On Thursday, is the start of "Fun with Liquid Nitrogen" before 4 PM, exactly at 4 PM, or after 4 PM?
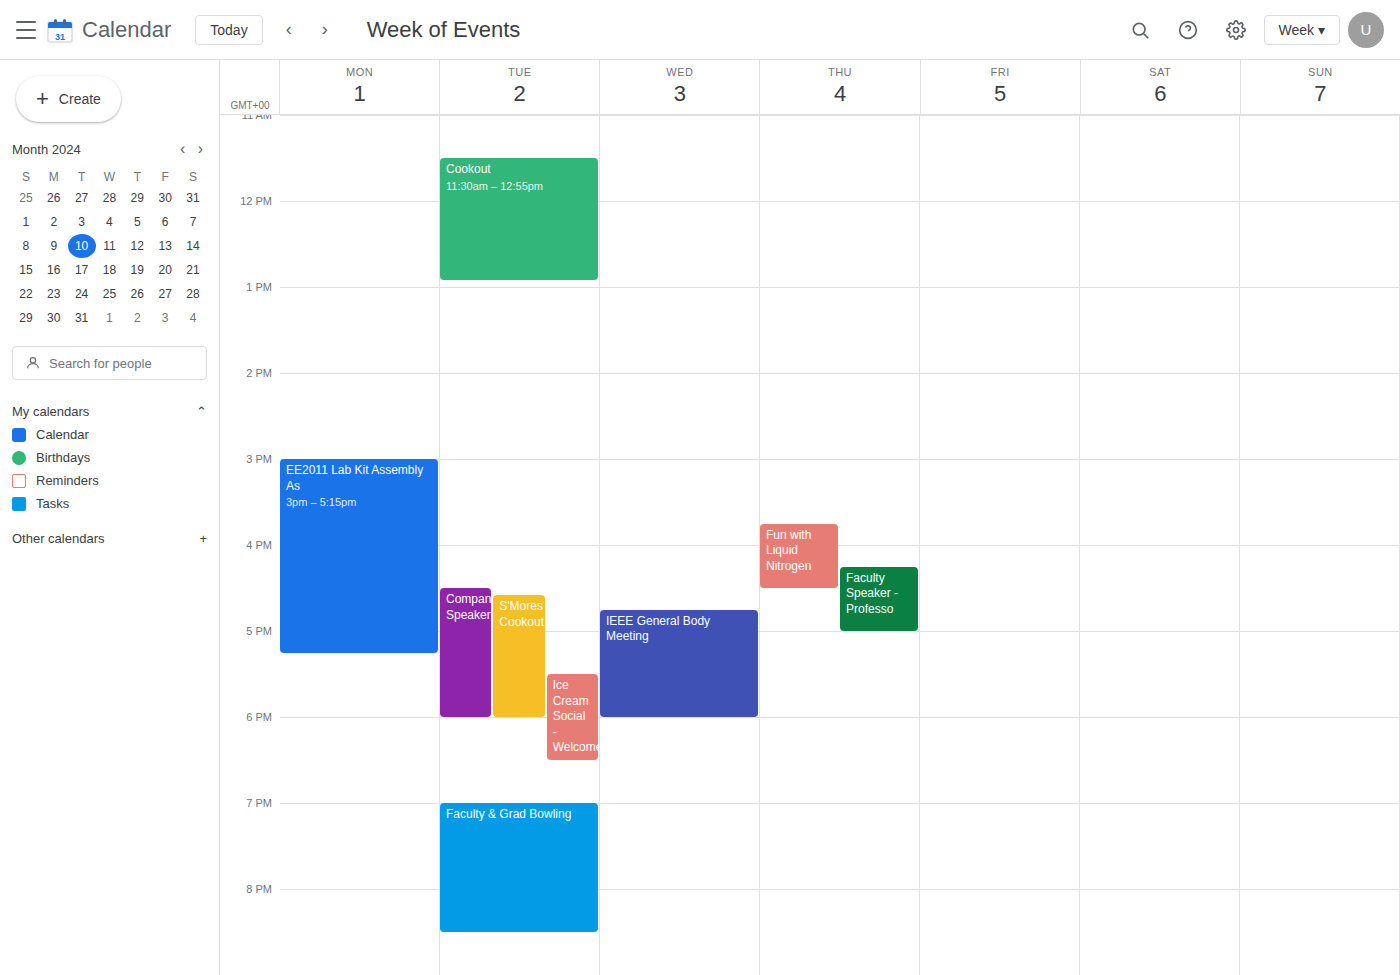
3:45 PM -- before 4 PM, 15 minutes above the 4 PM line.